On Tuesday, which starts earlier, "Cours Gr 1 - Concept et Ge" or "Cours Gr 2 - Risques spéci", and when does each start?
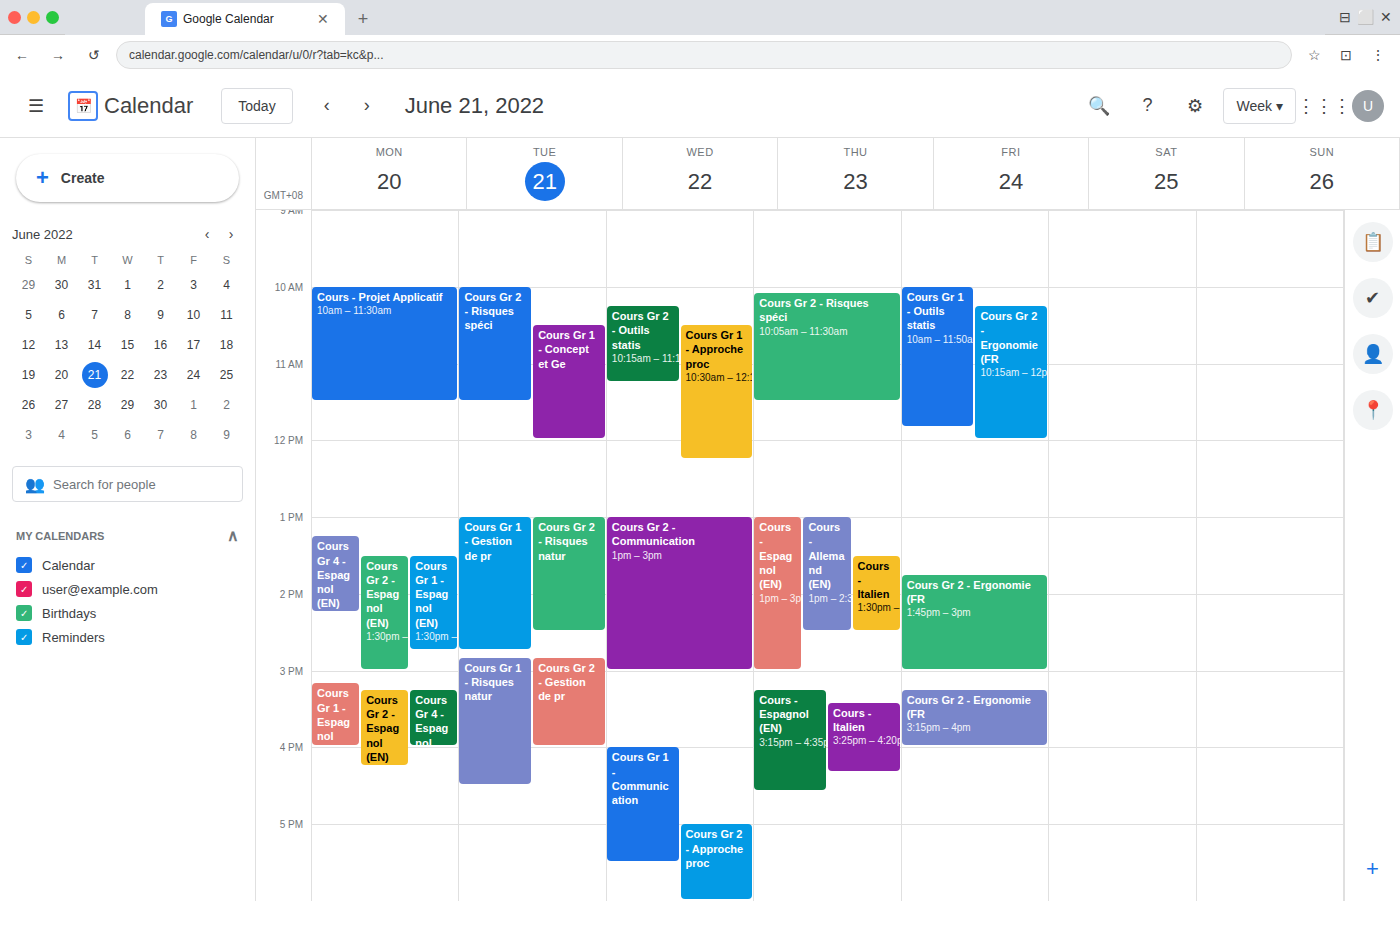
"Cours Gr 2 - Risques spéci" 10:00; "Cours Gr 1 - Concept et Ge" 10:30.